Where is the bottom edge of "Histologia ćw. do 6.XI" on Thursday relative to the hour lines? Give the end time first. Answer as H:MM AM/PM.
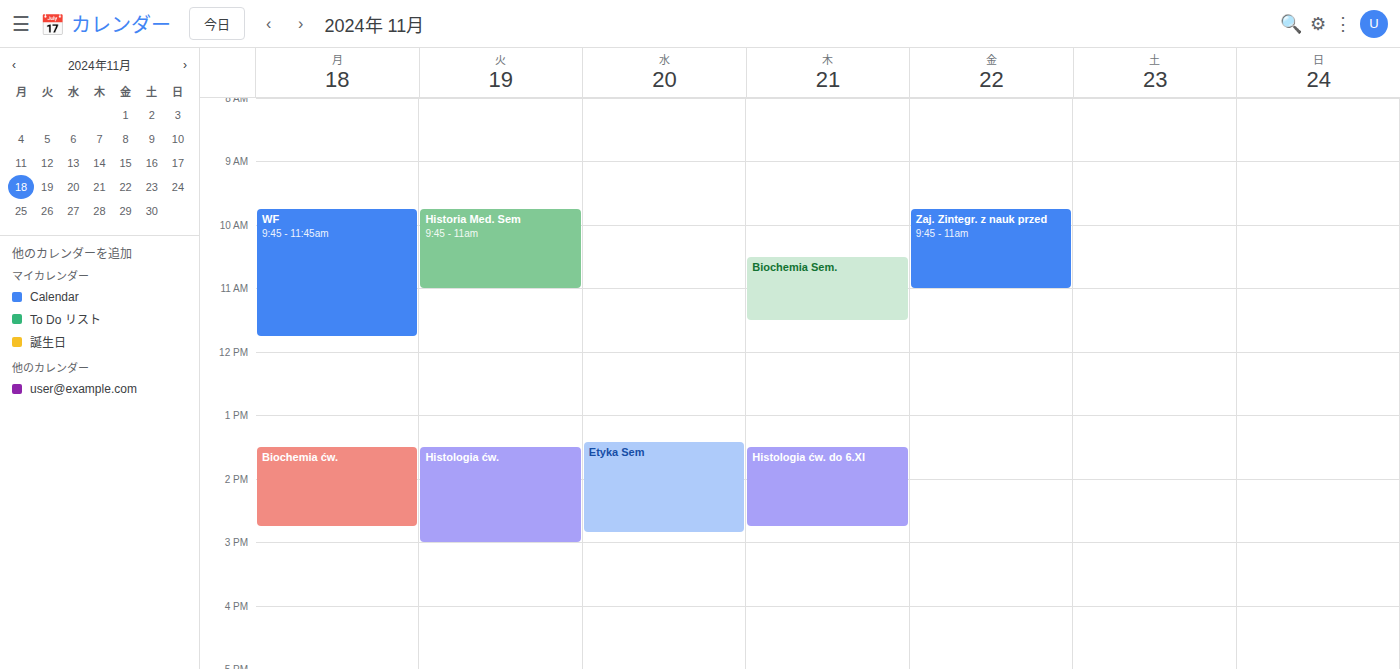
2:45 PM -- neither: three quarters of the way from the 2 PM line to the 3 PM line.